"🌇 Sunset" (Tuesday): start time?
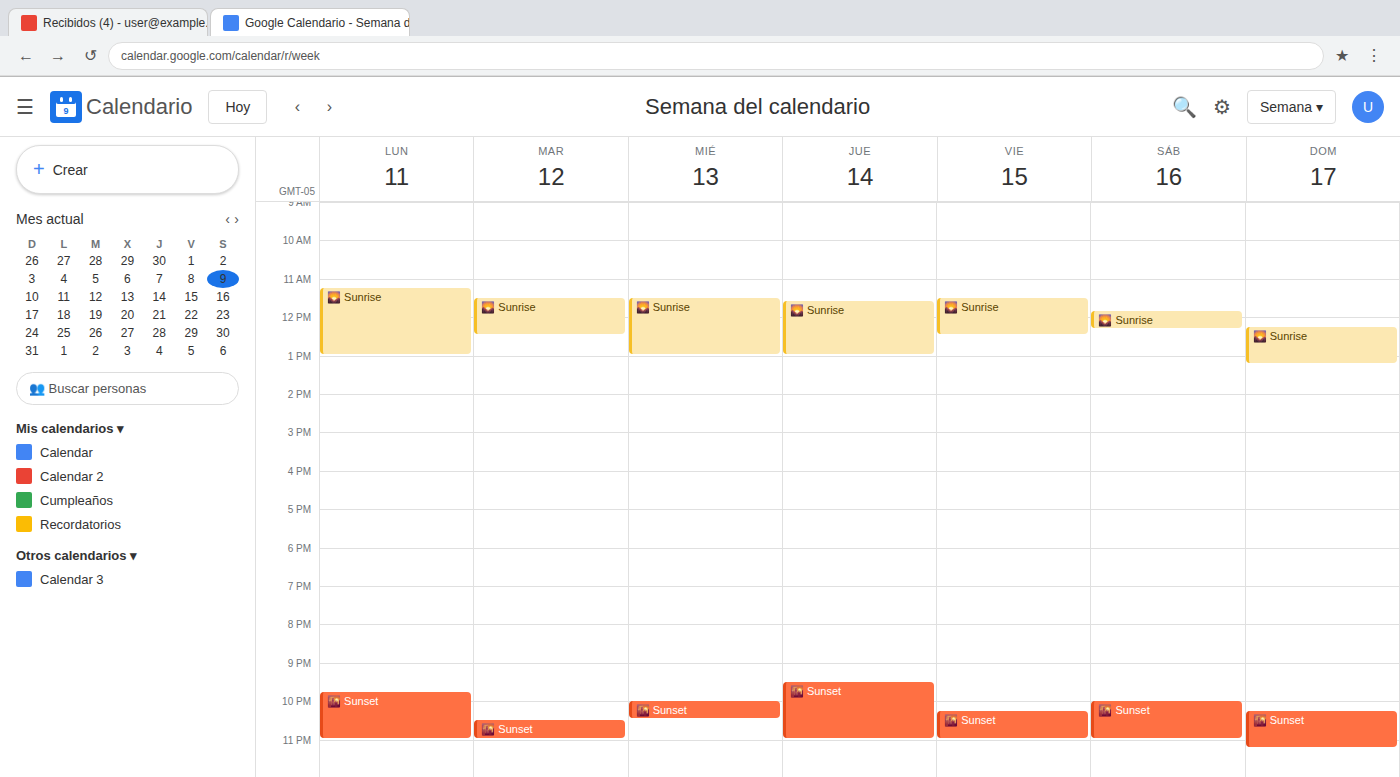
10:30 PM